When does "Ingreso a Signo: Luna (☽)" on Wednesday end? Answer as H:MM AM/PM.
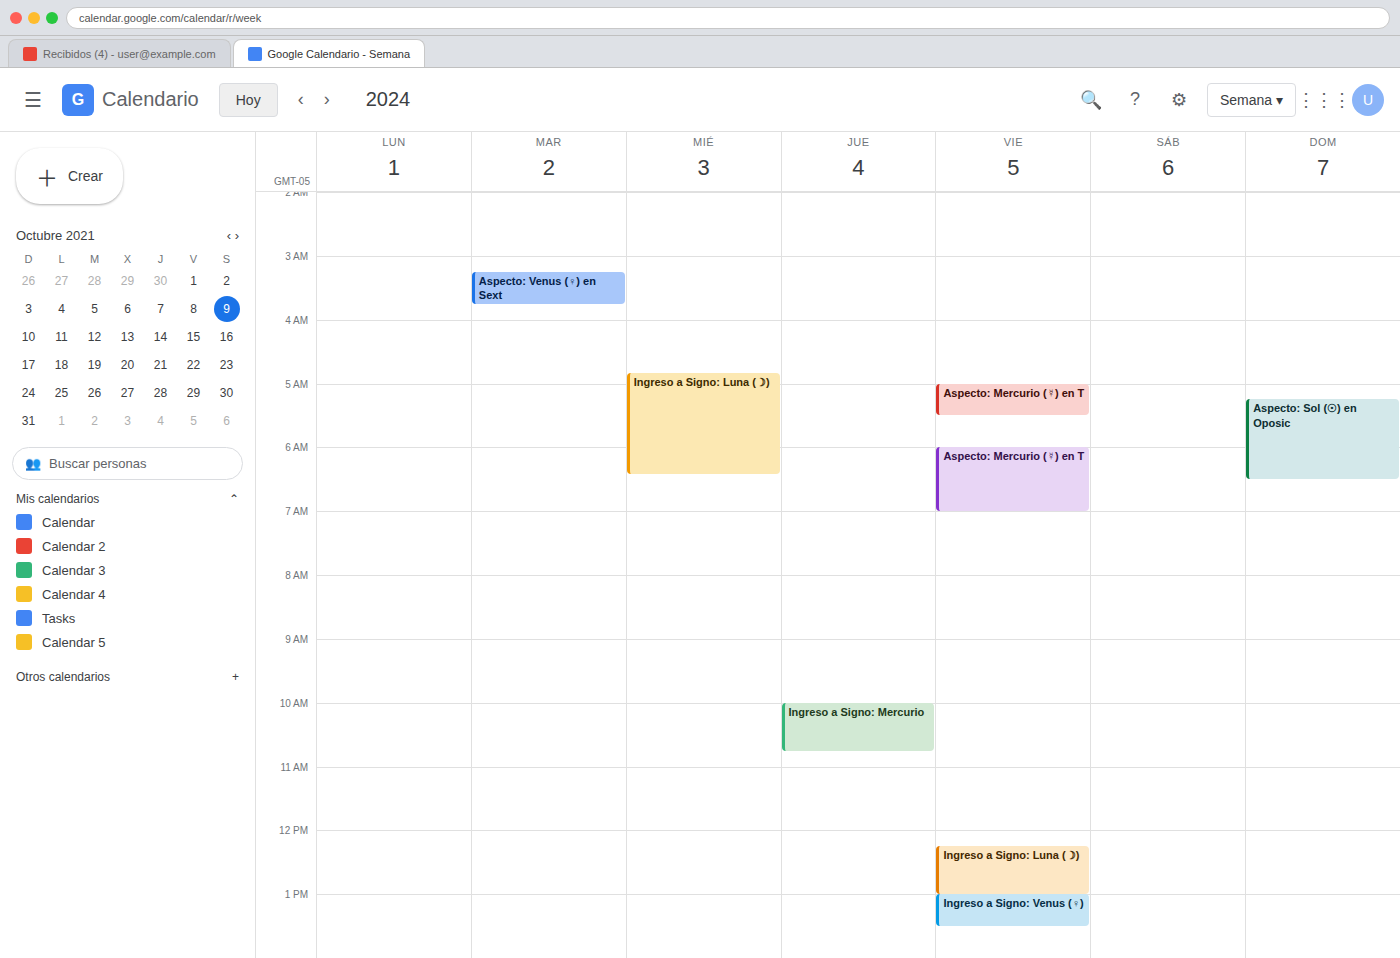
6:25 AM